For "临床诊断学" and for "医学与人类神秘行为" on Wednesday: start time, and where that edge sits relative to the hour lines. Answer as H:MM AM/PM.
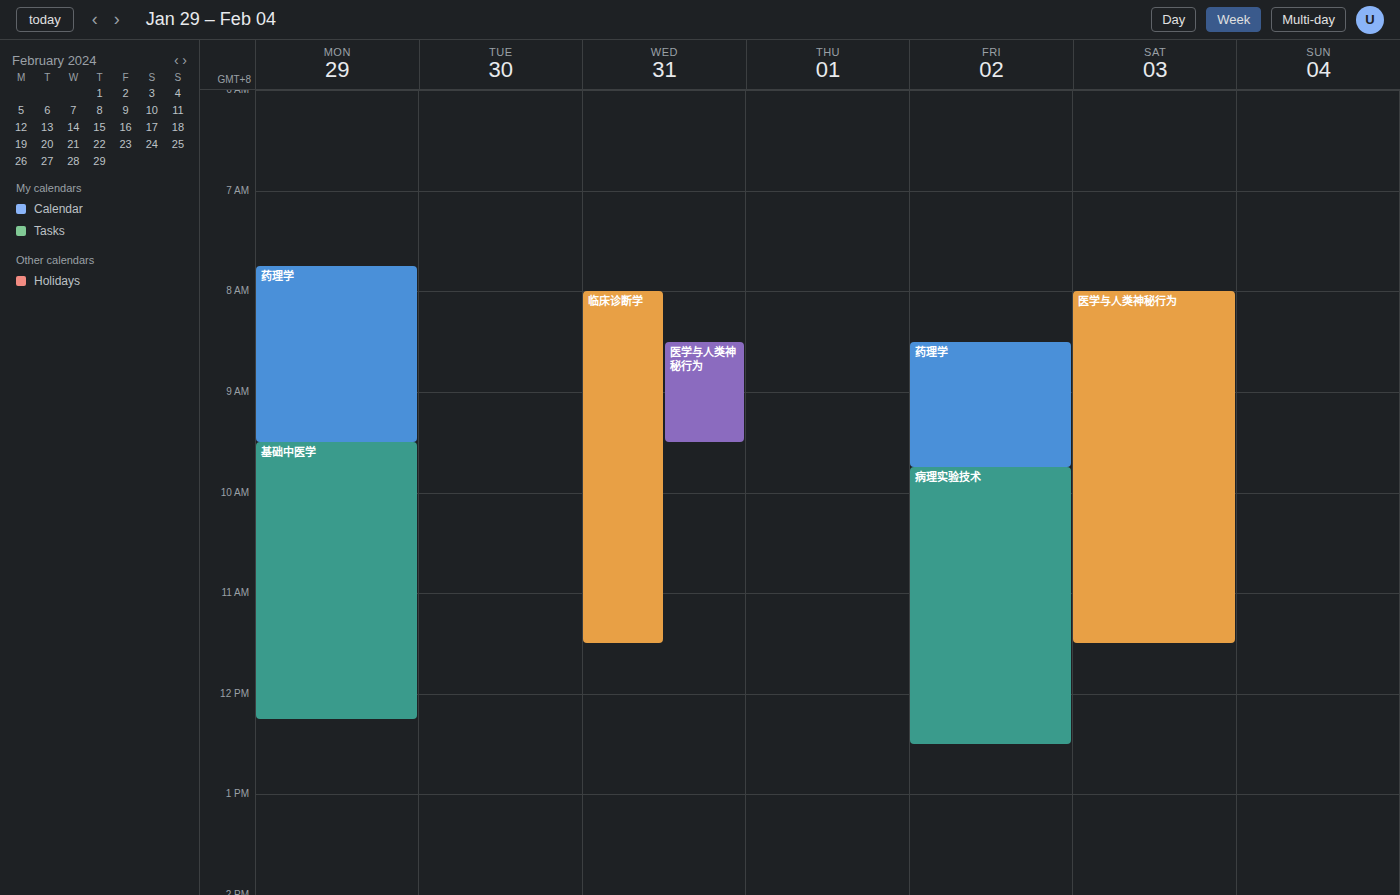
"临床诊断学": 8:00 AM, exactly on the 8 AM line. "医学与人类神秘行为": 8:30 AM, halfway between the 8 AM and 9 AM lines.